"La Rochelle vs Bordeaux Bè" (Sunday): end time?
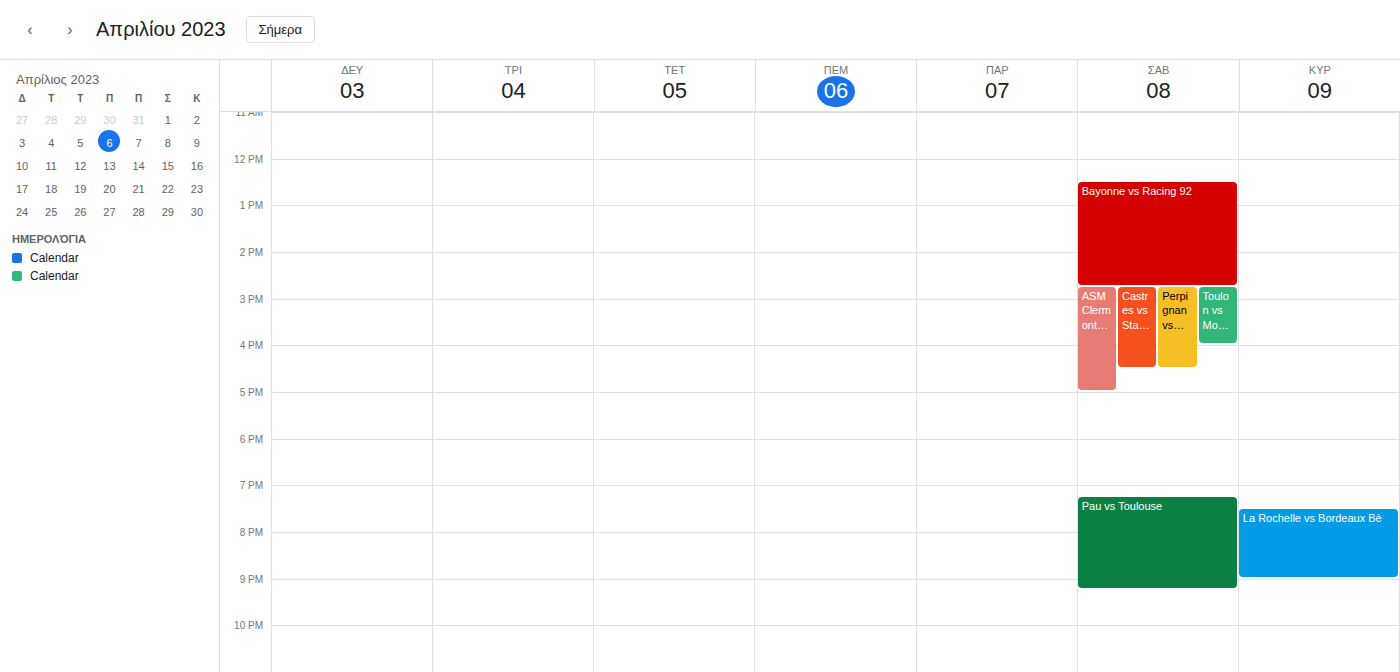
9:00 PM